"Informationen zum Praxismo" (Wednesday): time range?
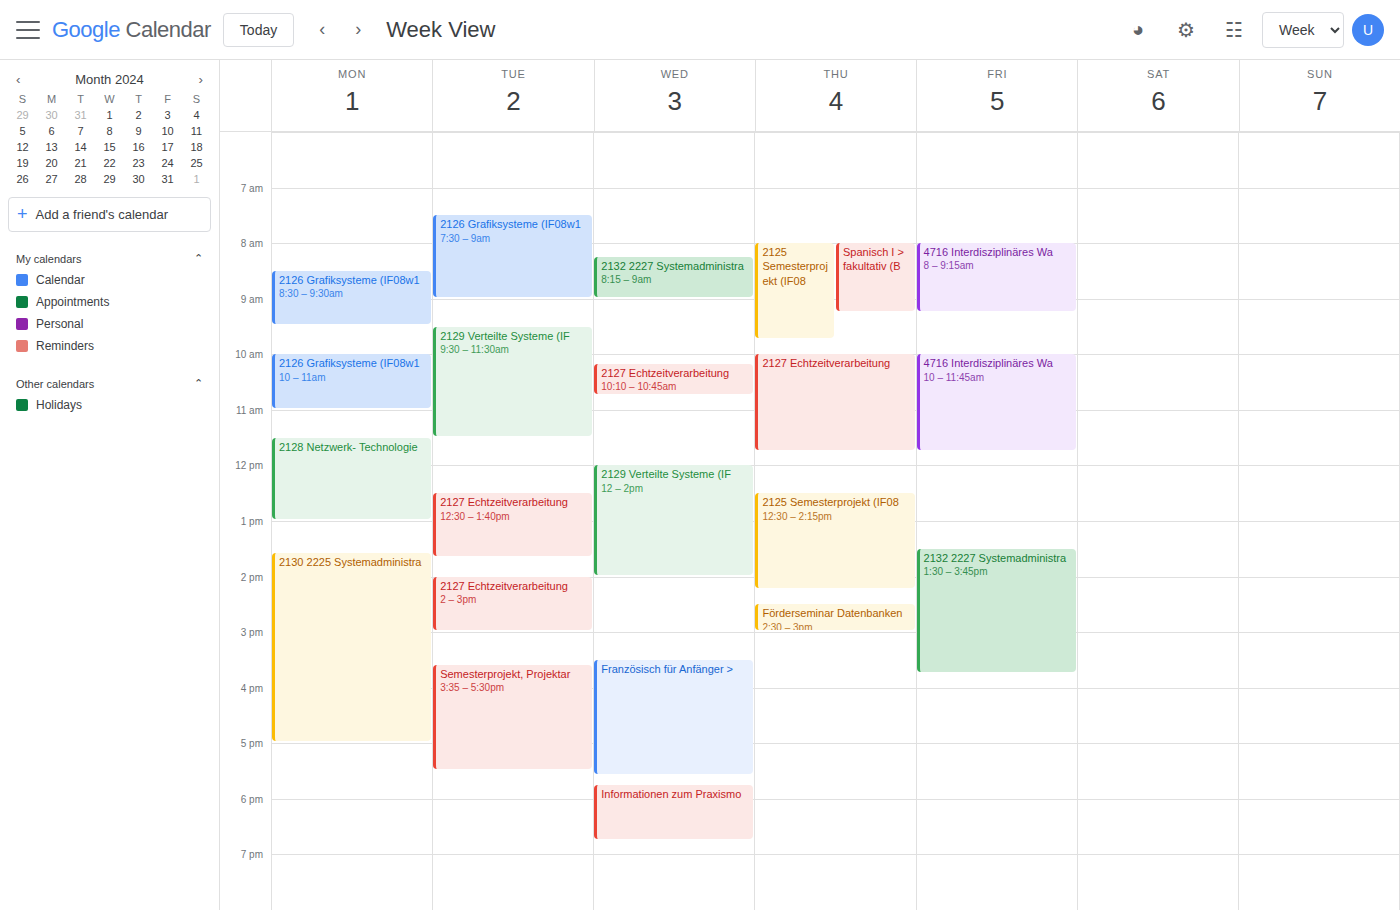
5:45 PM to 6:45 PM